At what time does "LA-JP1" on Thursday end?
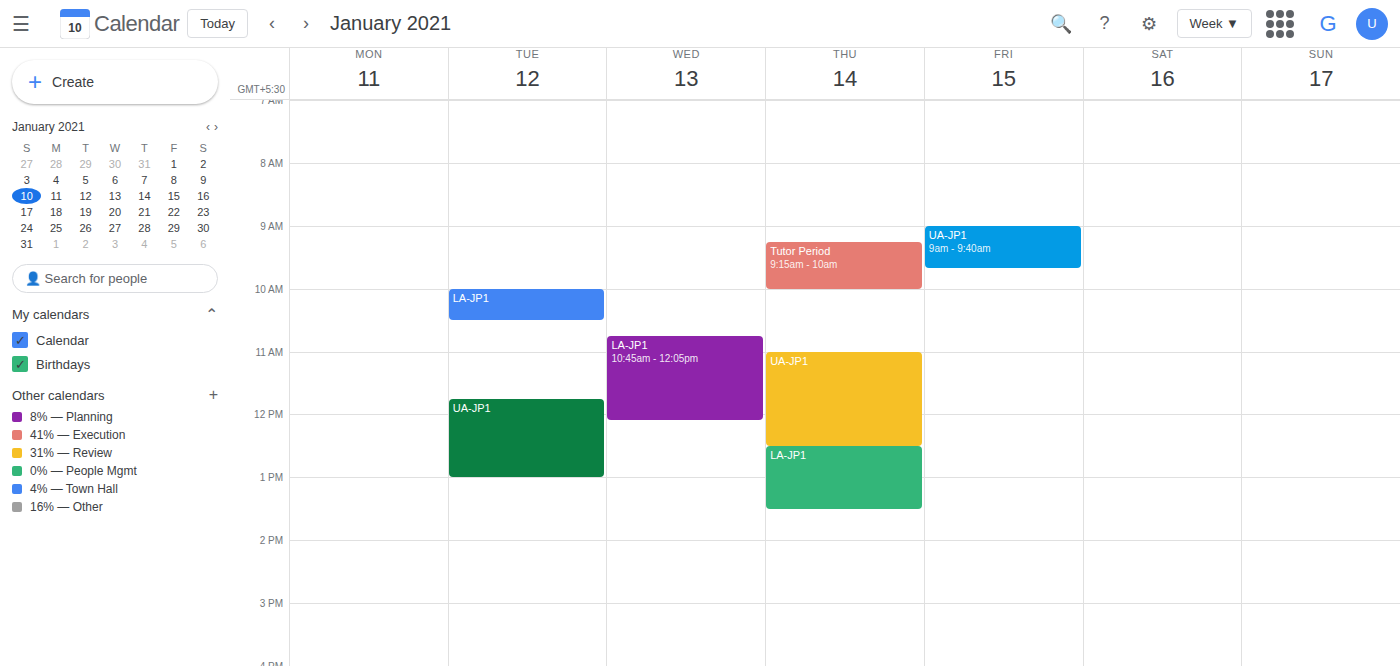
1:30 PM